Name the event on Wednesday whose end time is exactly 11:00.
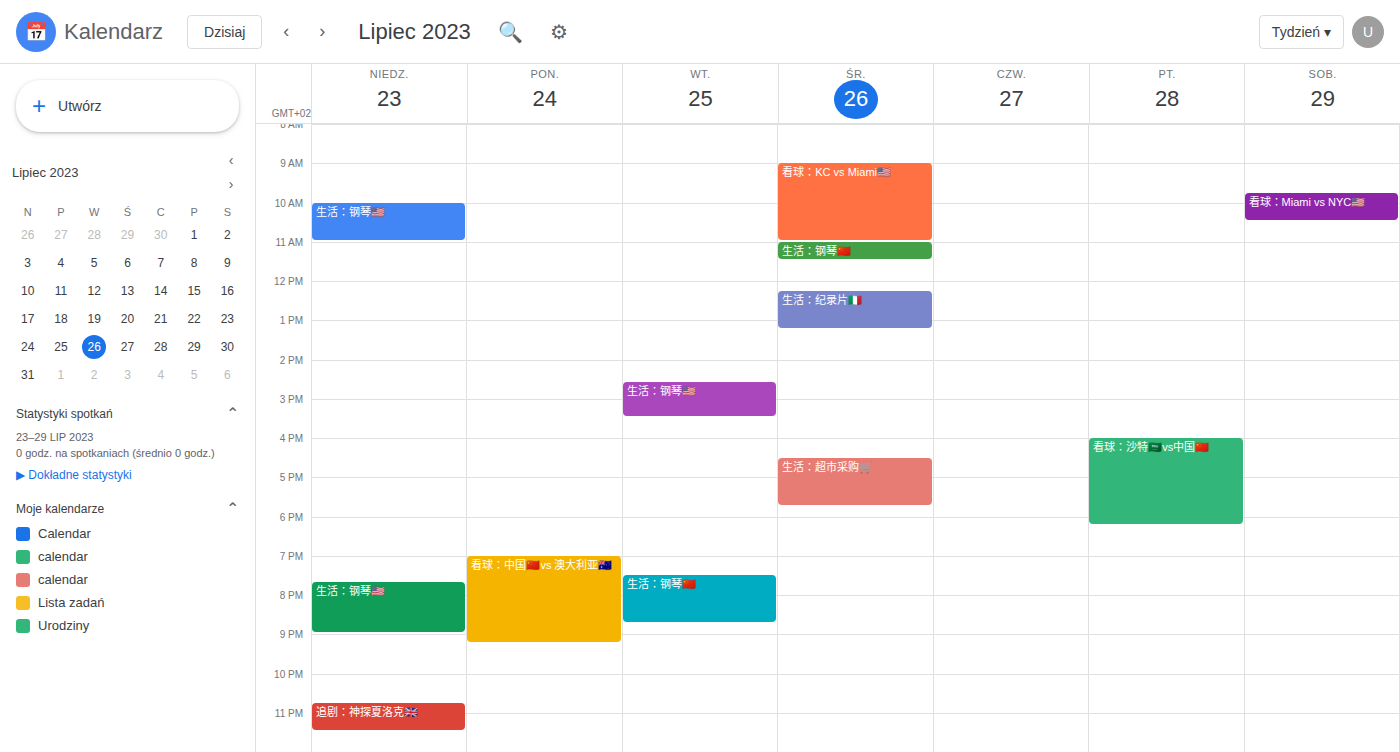
"看球：KC vs Miami🇺🇸"